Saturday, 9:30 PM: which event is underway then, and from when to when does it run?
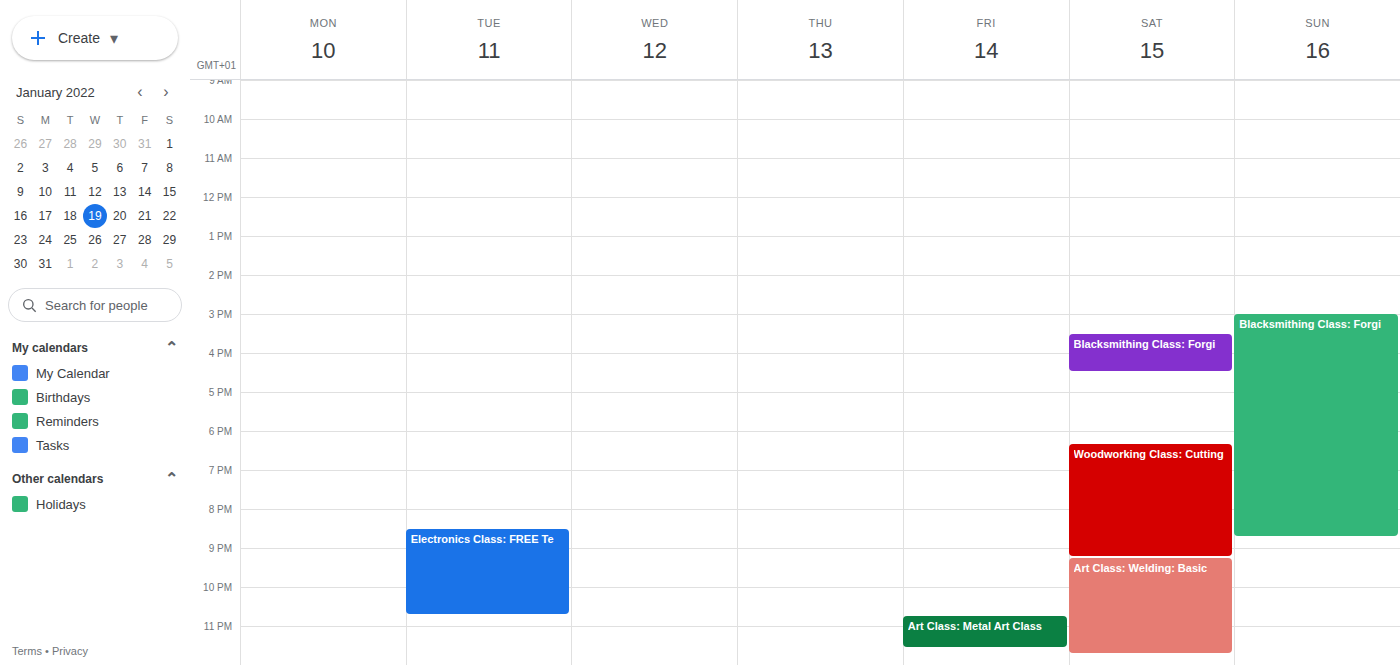
"Art Class: Welding: Basic", 9:15 PM to 11:45 PM